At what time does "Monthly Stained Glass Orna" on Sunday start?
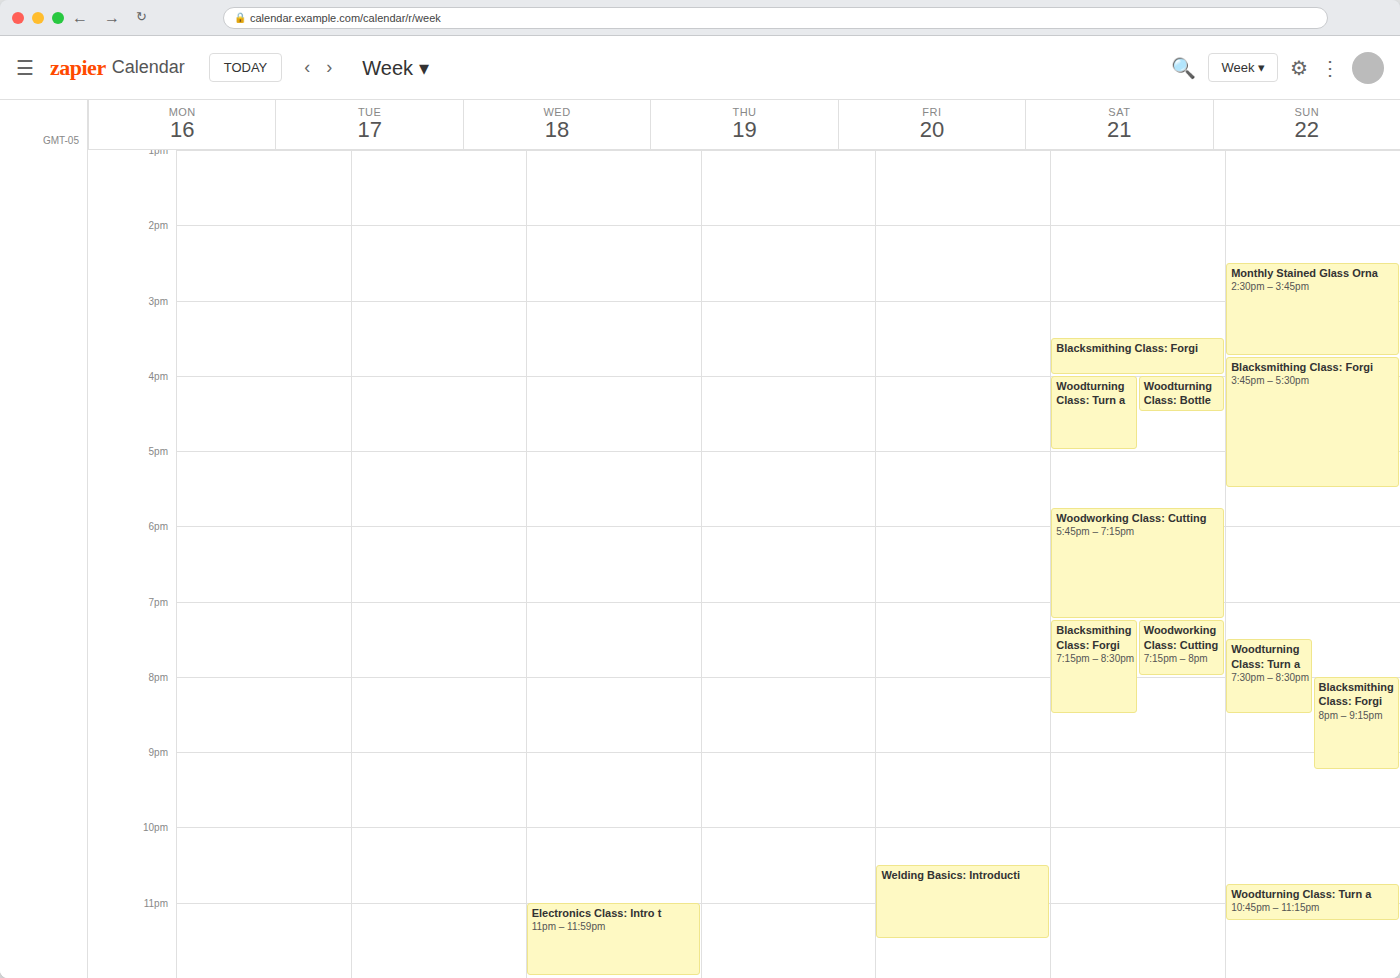
14:30